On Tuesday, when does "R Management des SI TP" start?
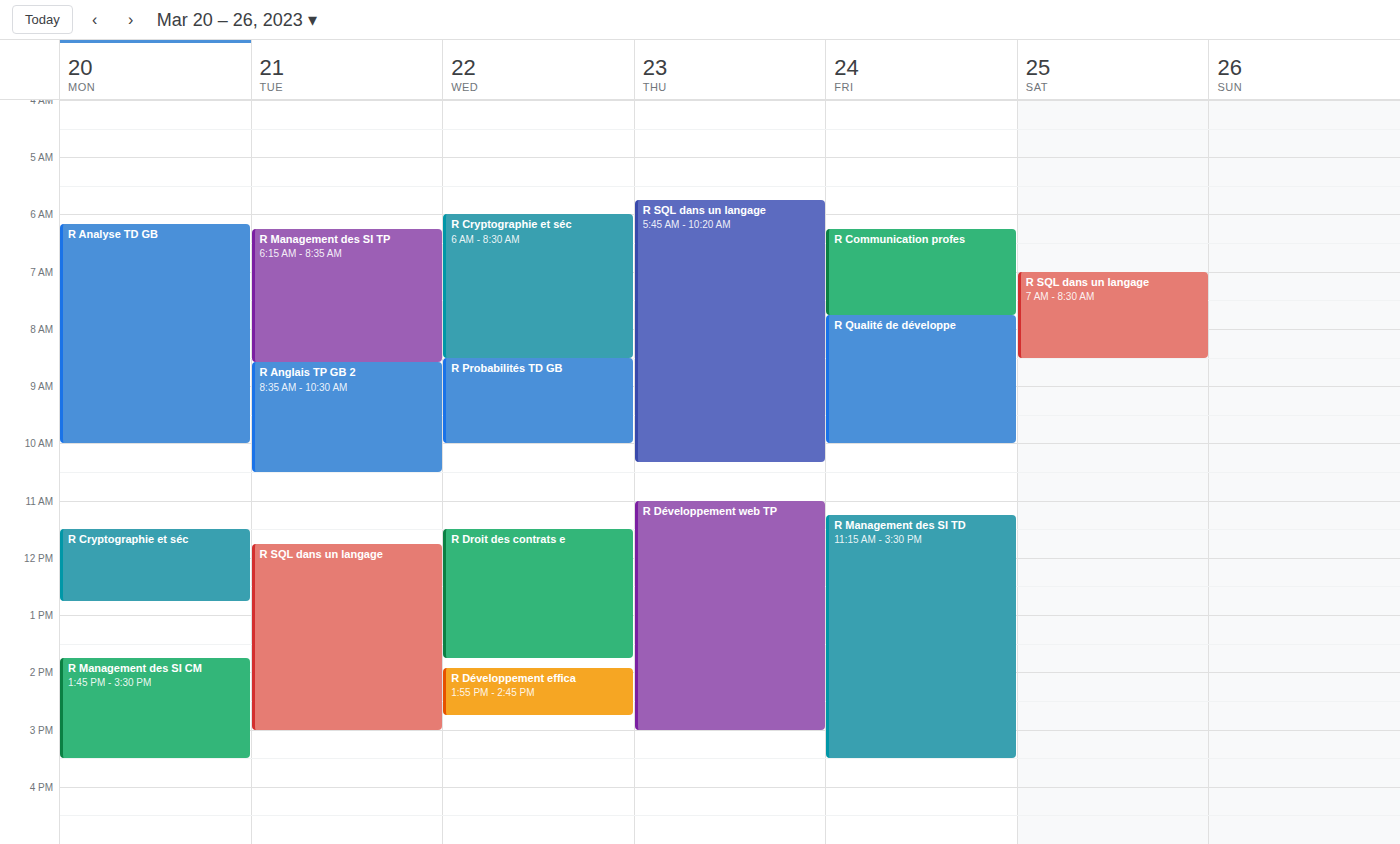
6:15 AM